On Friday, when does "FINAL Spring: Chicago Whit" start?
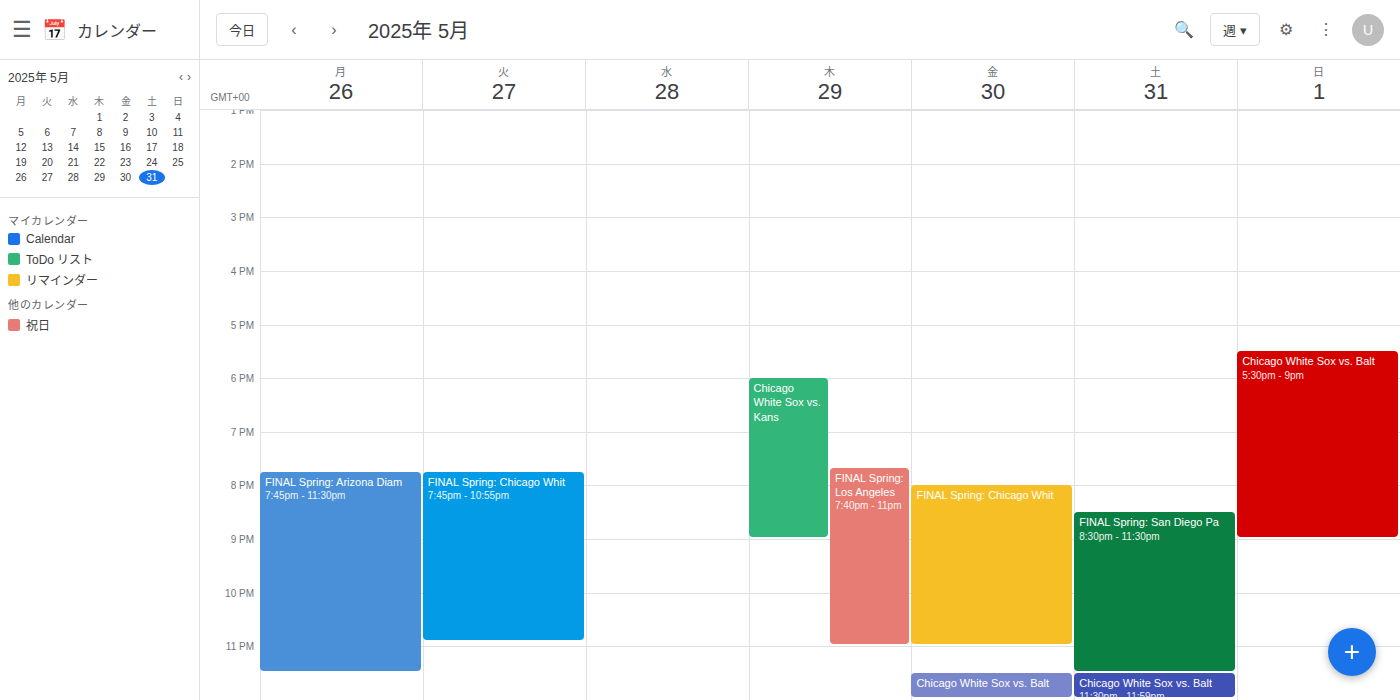
8:00 PM